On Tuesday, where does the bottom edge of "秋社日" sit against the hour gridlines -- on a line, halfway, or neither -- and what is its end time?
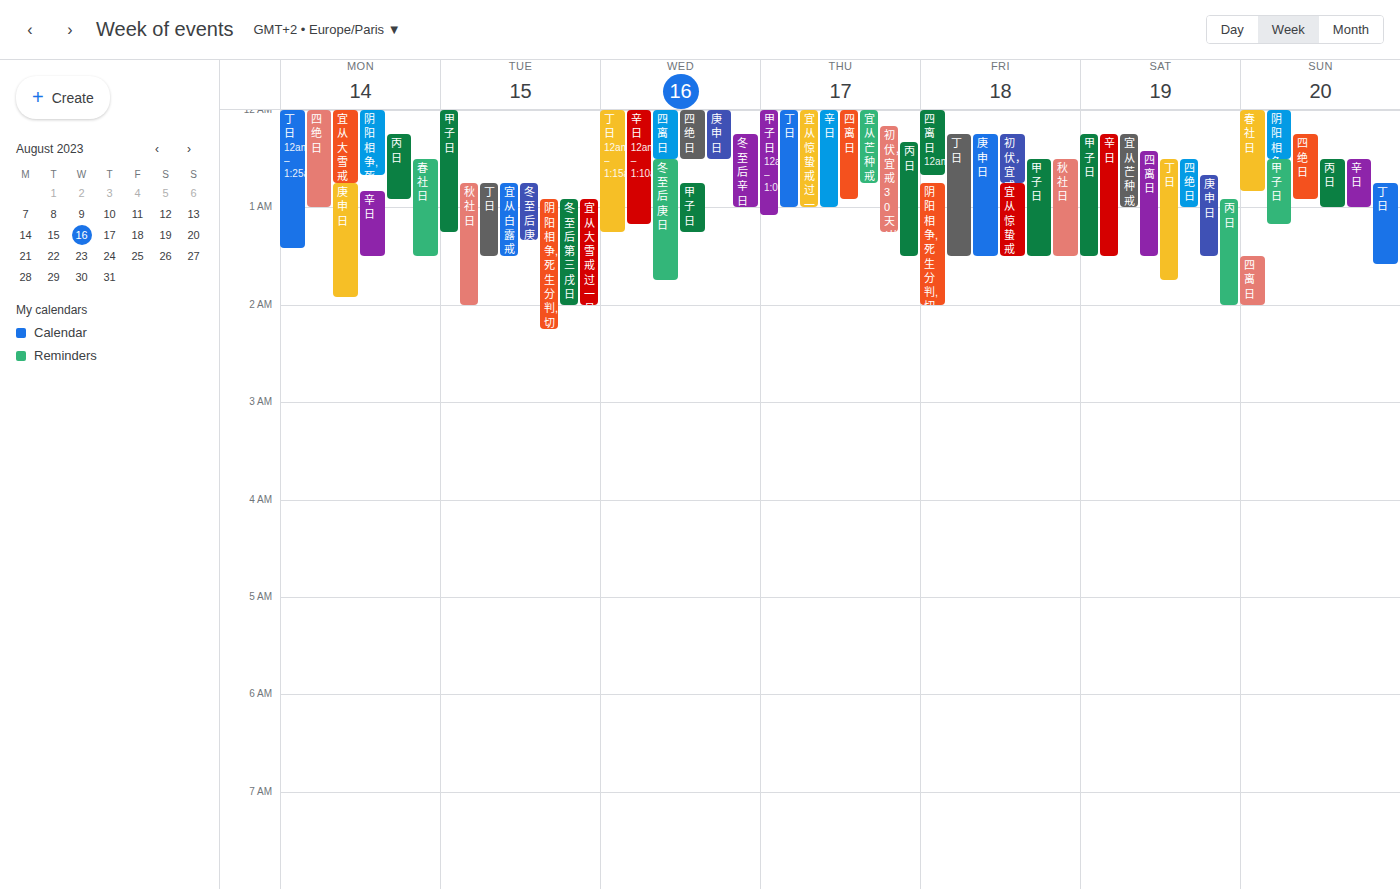
2:00 AM -- exactly on the 2 AM line.